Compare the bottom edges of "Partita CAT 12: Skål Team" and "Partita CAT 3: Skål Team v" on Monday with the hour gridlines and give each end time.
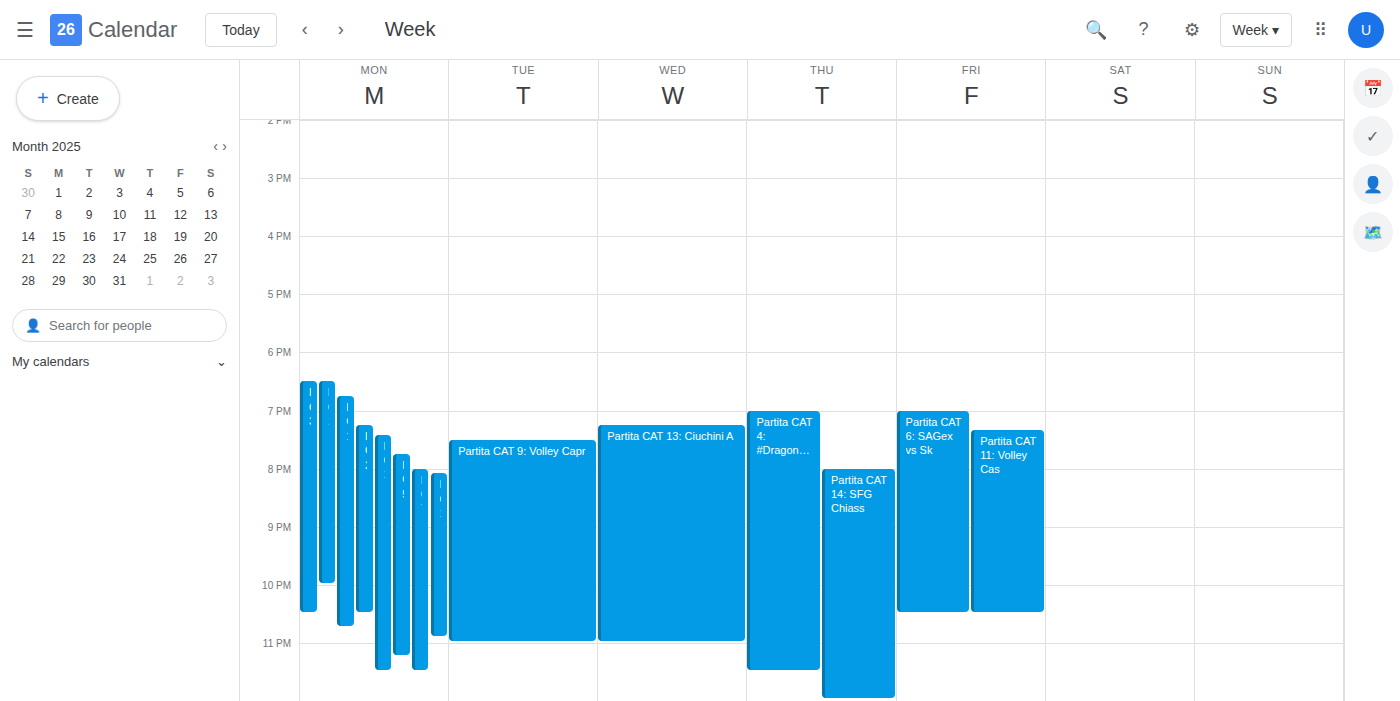
"Partita CAT 12: Skål Team": 11:30 PM, halfway between the 11 PM and 12 AM lines. "Partita CAT 3: Skål Team v": 10:30 PM, halfway between the 10 PM and 11 PM lines.